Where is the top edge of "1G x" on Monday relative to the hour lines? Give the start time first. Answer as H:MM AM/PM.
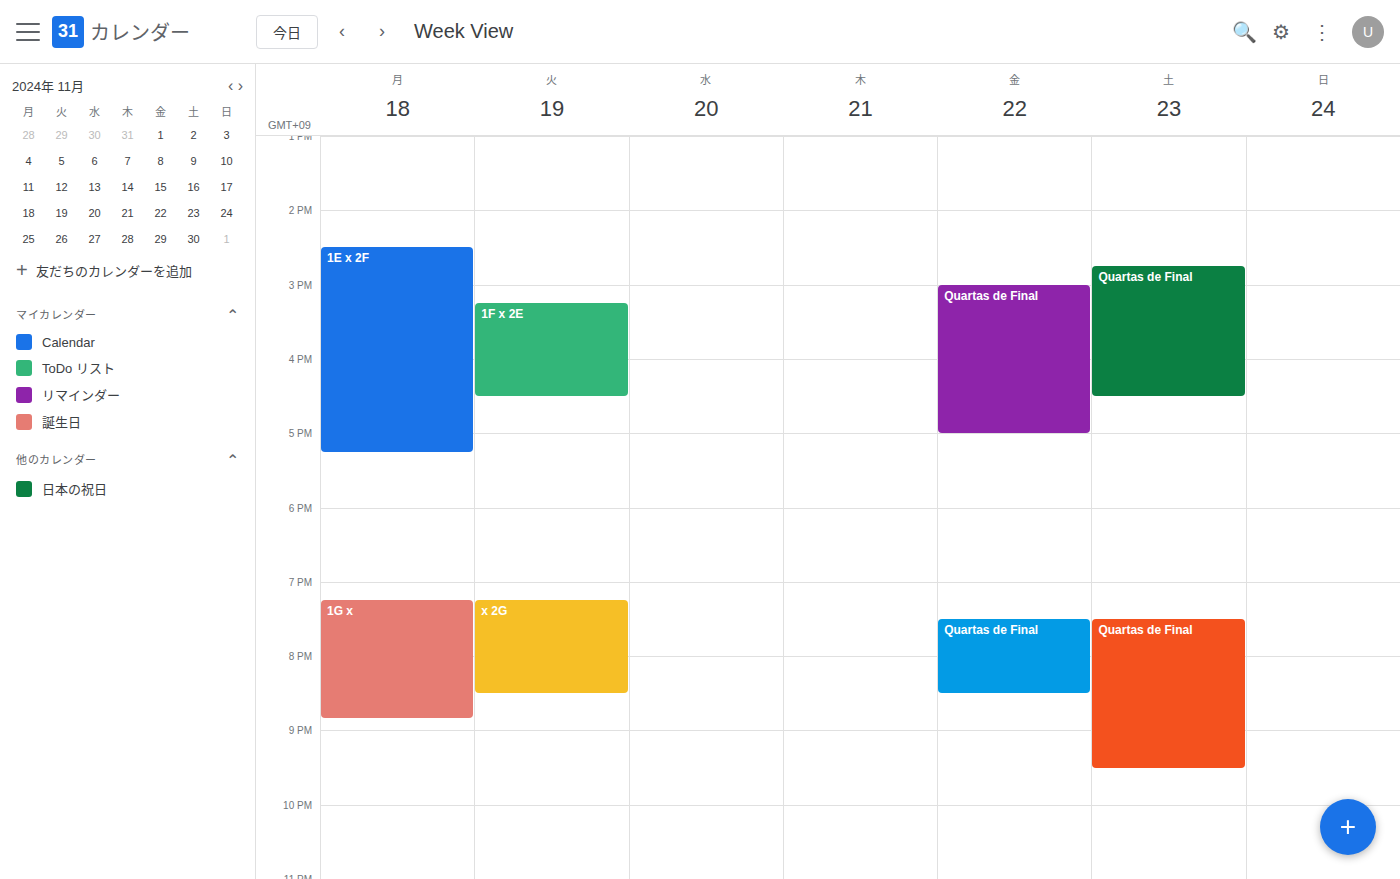
7:15 PM -- neither: a quarter of the way from the 7 PM line to the 8 PM line.